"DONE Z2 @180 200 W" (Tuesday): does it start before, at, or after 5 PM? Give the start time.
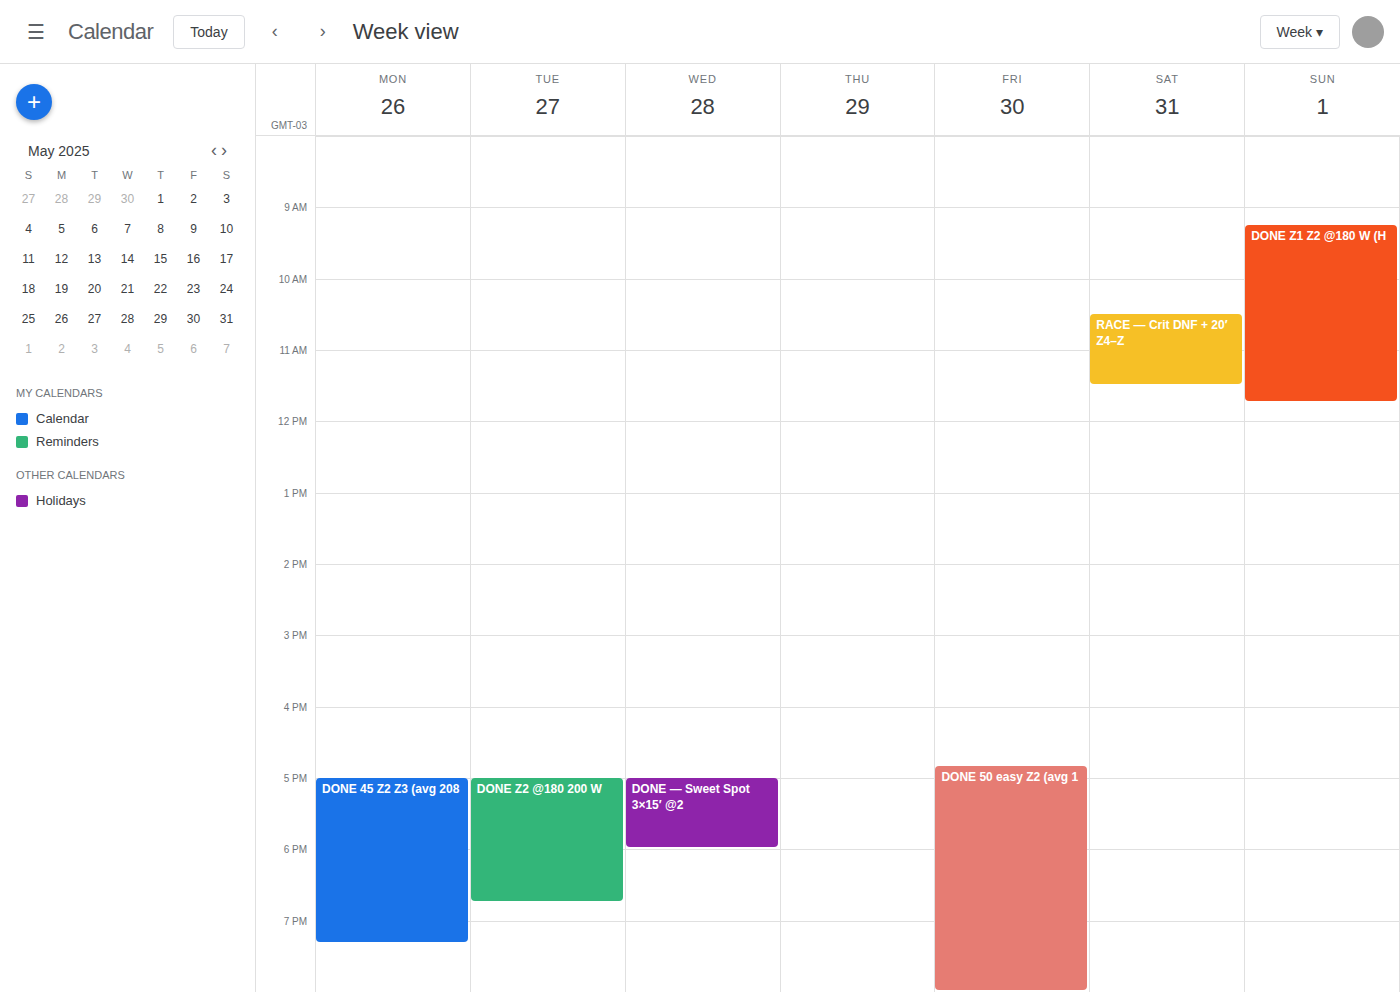
5:00 PM -- exactly at 5 PM, on the 5 PM line.